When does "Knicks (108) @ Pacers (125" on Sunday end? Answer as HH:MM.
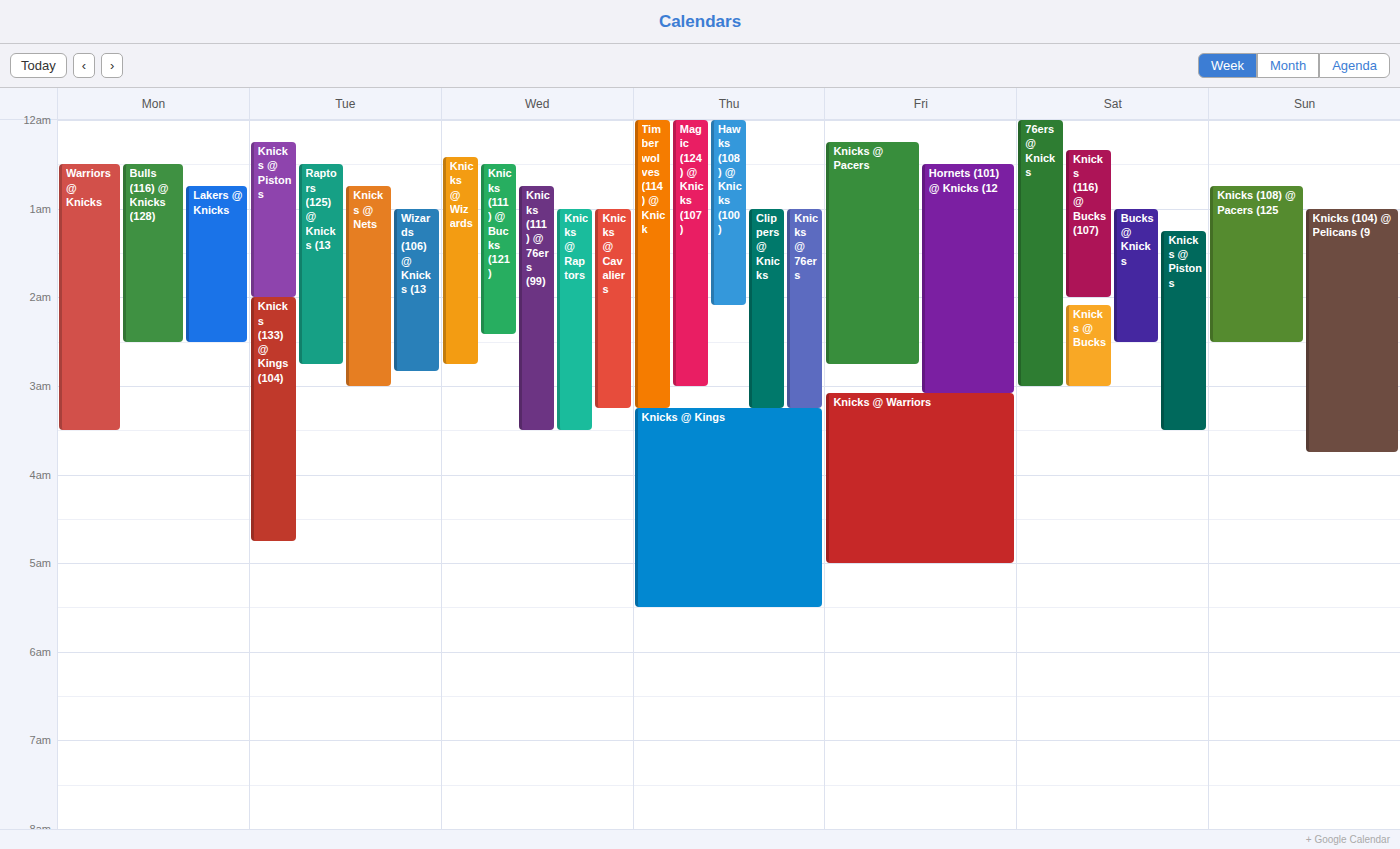
02:30